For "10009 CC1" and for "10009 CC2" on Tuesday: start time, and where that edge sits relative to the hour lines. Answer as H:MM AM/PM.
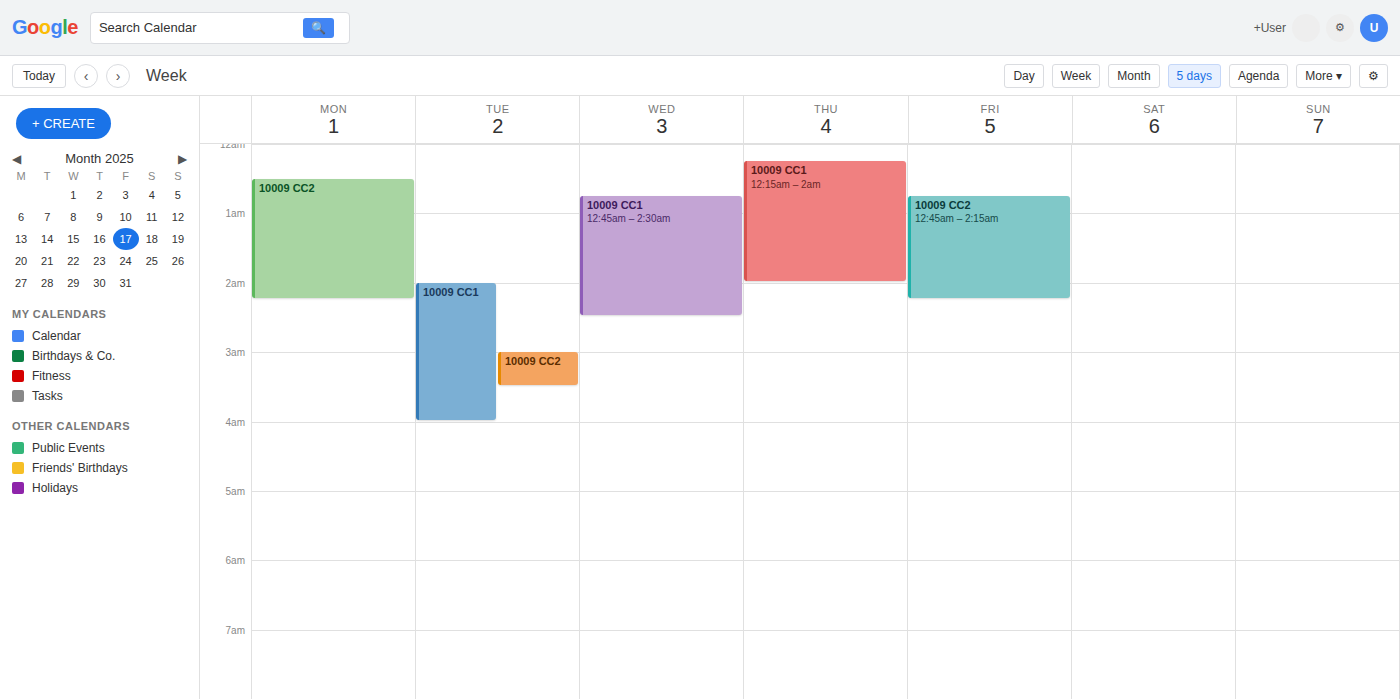
"10009 CC1": 2:00 AM, exactly on the 2 AM line. "10009 CC2": 3:00 AM, exactly on the 3 AM line.